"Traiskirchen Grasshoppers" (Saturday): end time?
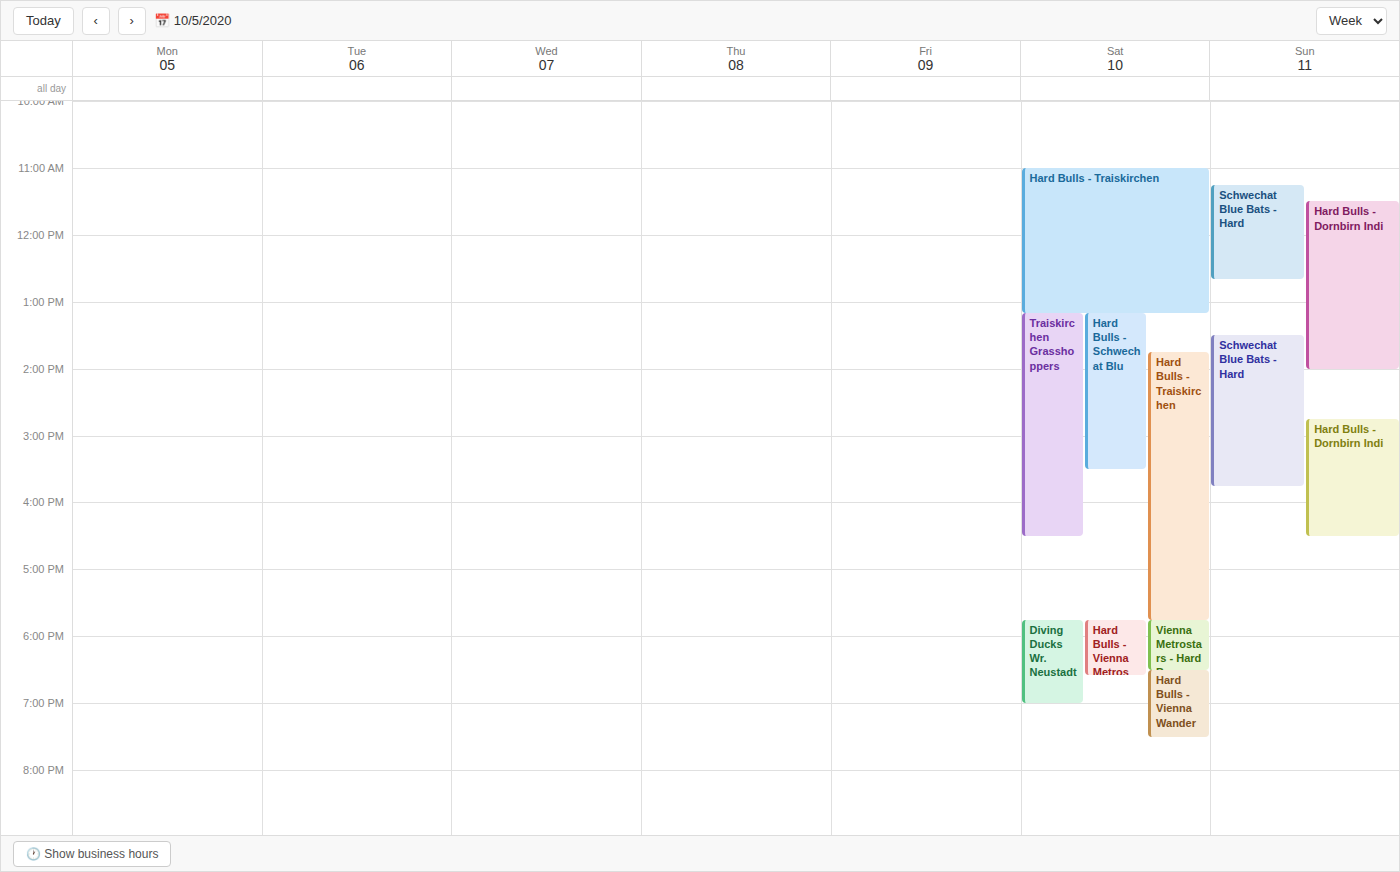
4:30 PM